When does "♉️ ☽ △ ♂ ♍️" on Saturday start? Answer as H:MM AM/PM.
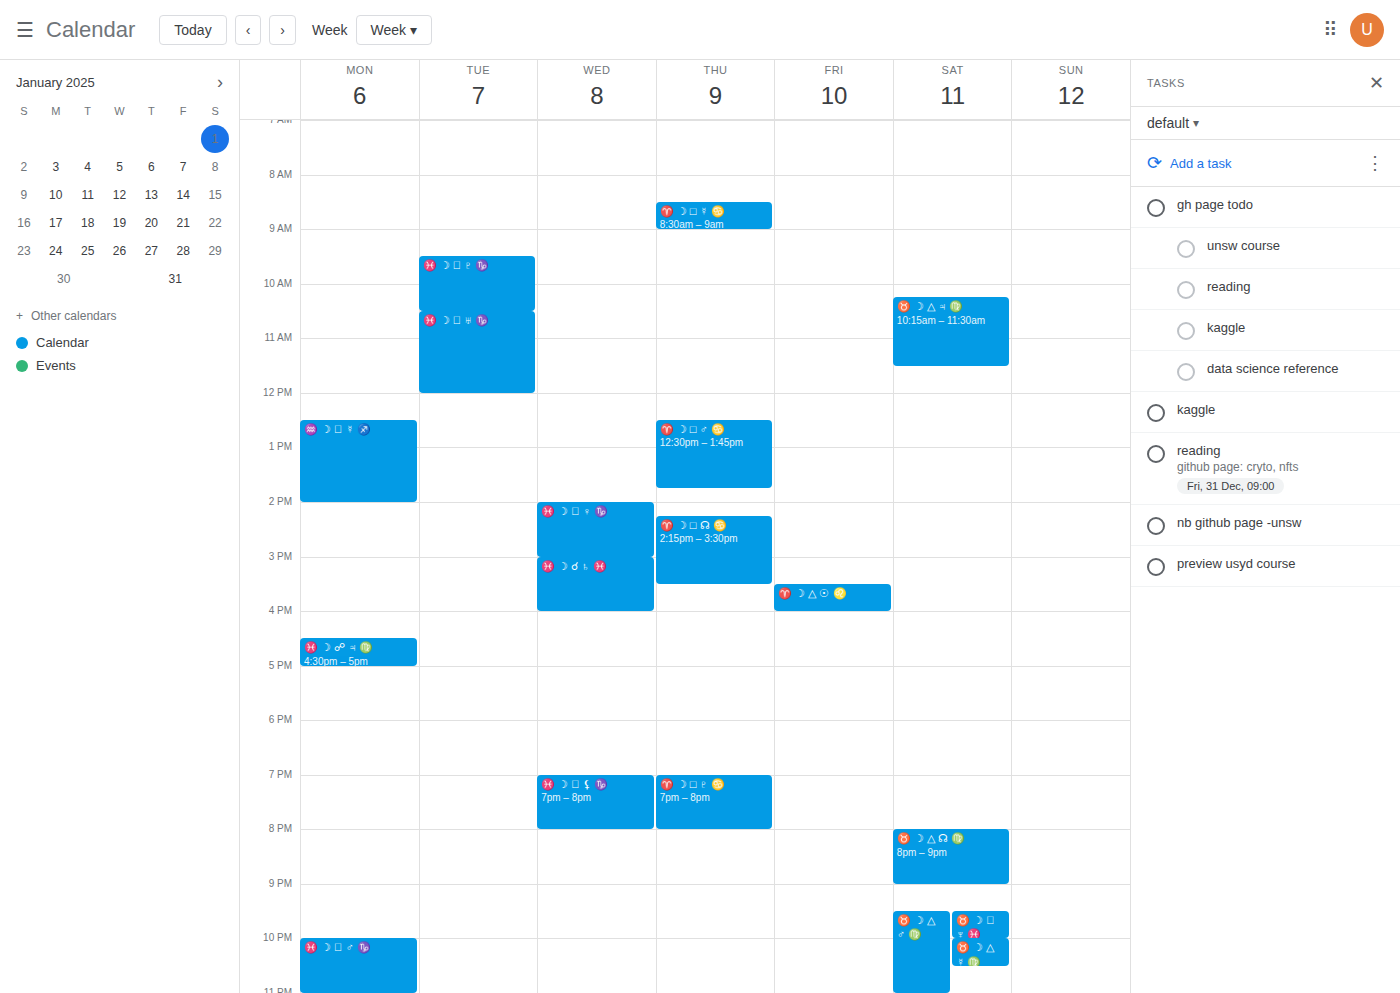
9:30 PM